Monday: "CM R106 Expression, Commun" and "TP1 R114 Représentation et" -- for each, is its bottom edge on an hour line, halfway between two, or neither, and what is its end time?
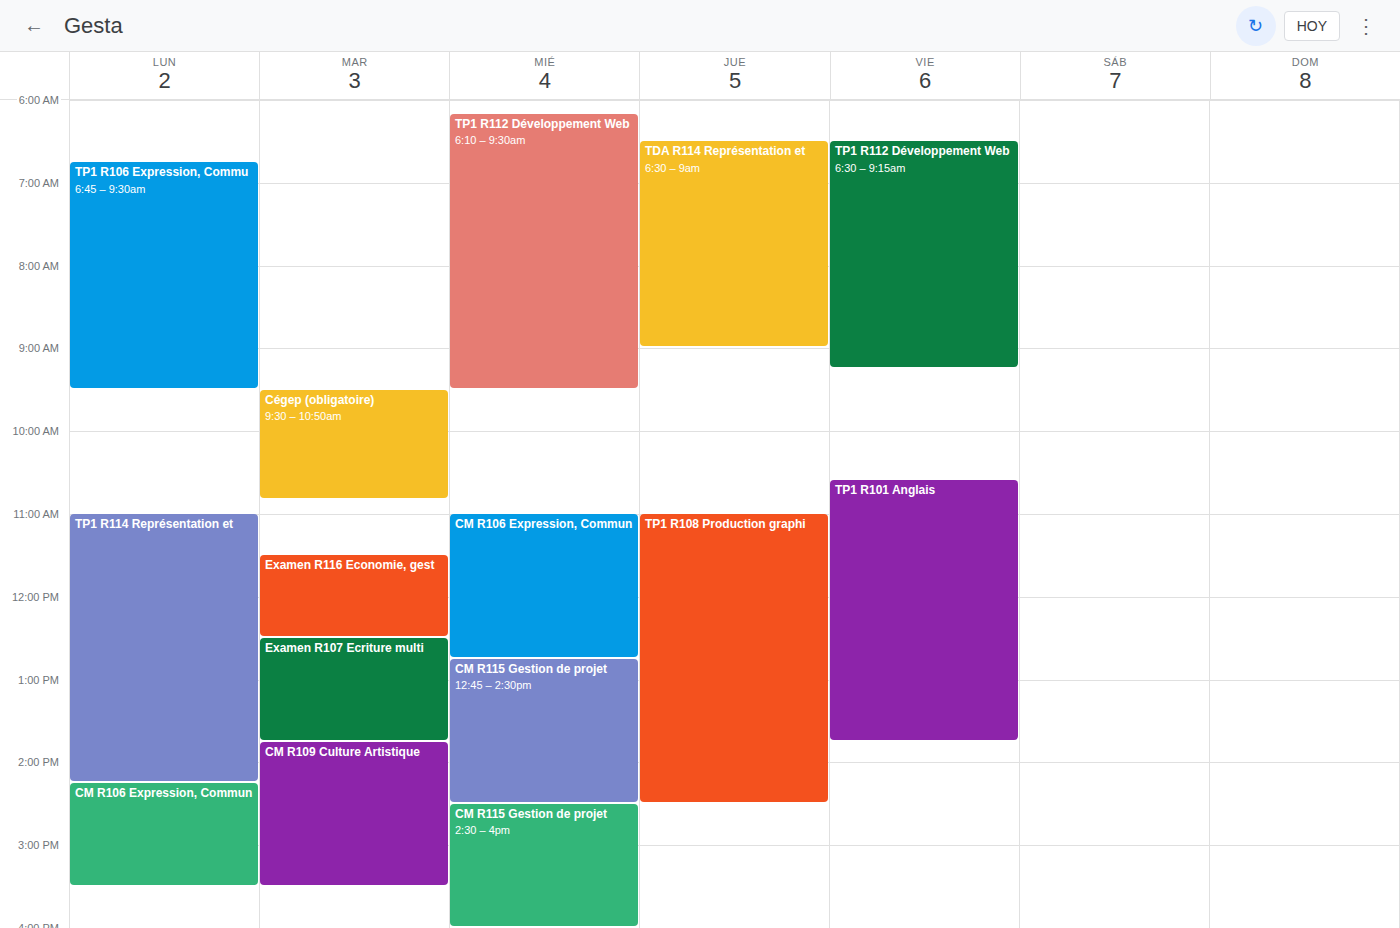
"CM R106 Expression, Commun": 3:30 PM, halfway between the 3 PM and 4 PM lines. "TP1 R114 Représentation et": 2:15 PM, neither: a quarter of the way from the 2 PM line to the 3 PM line.